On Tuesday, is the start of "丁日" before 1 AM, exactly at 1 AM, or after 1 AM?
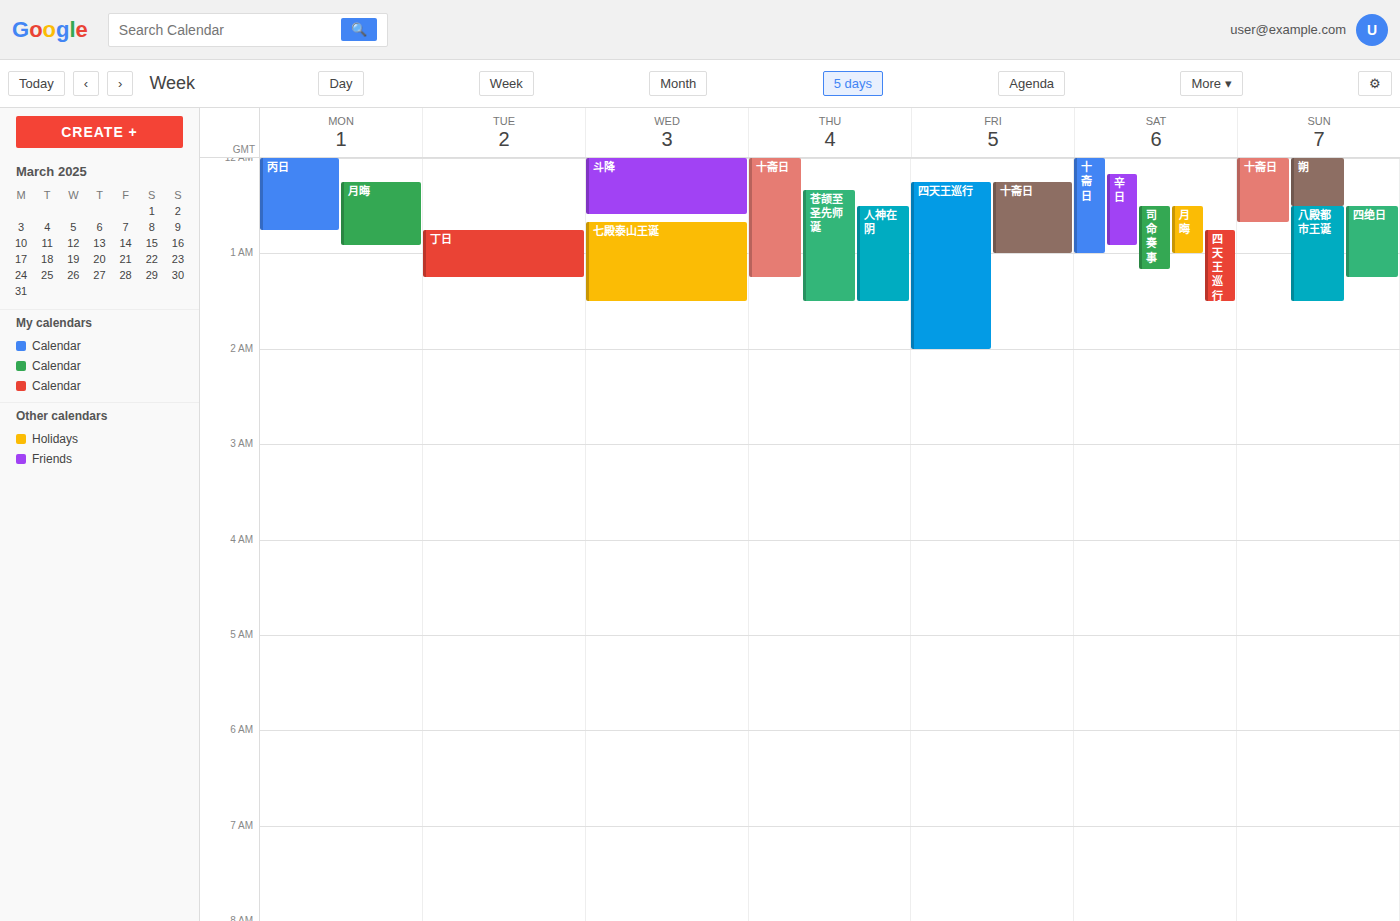
12:45 AM -- before 1 AM, 15 minutes above the 1 AM line.